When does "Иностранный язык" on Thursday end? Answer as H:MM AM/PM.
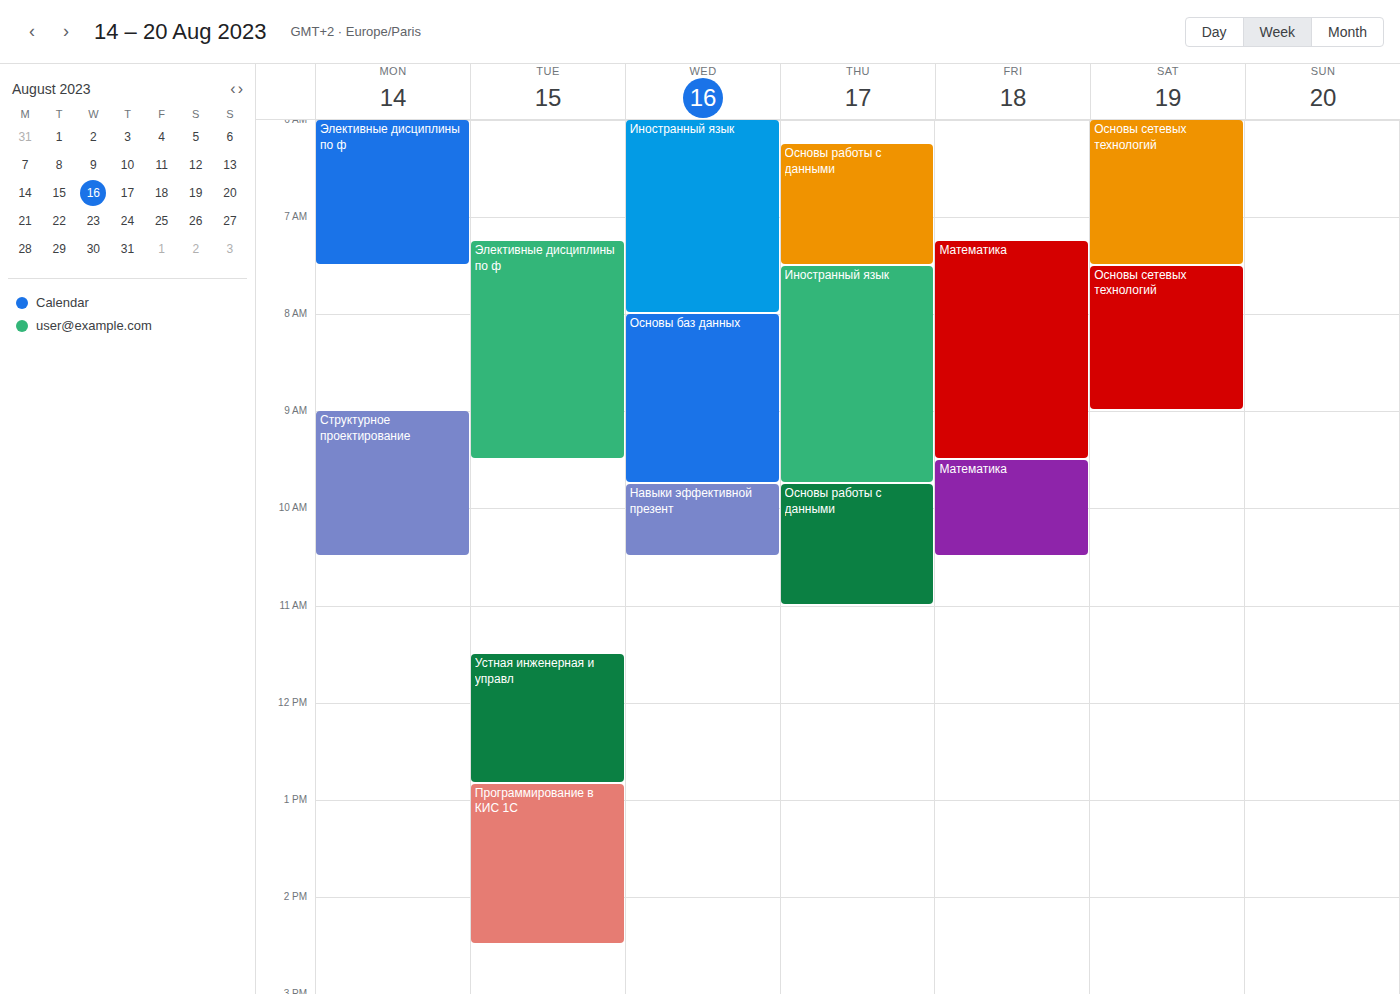
9:45 AM